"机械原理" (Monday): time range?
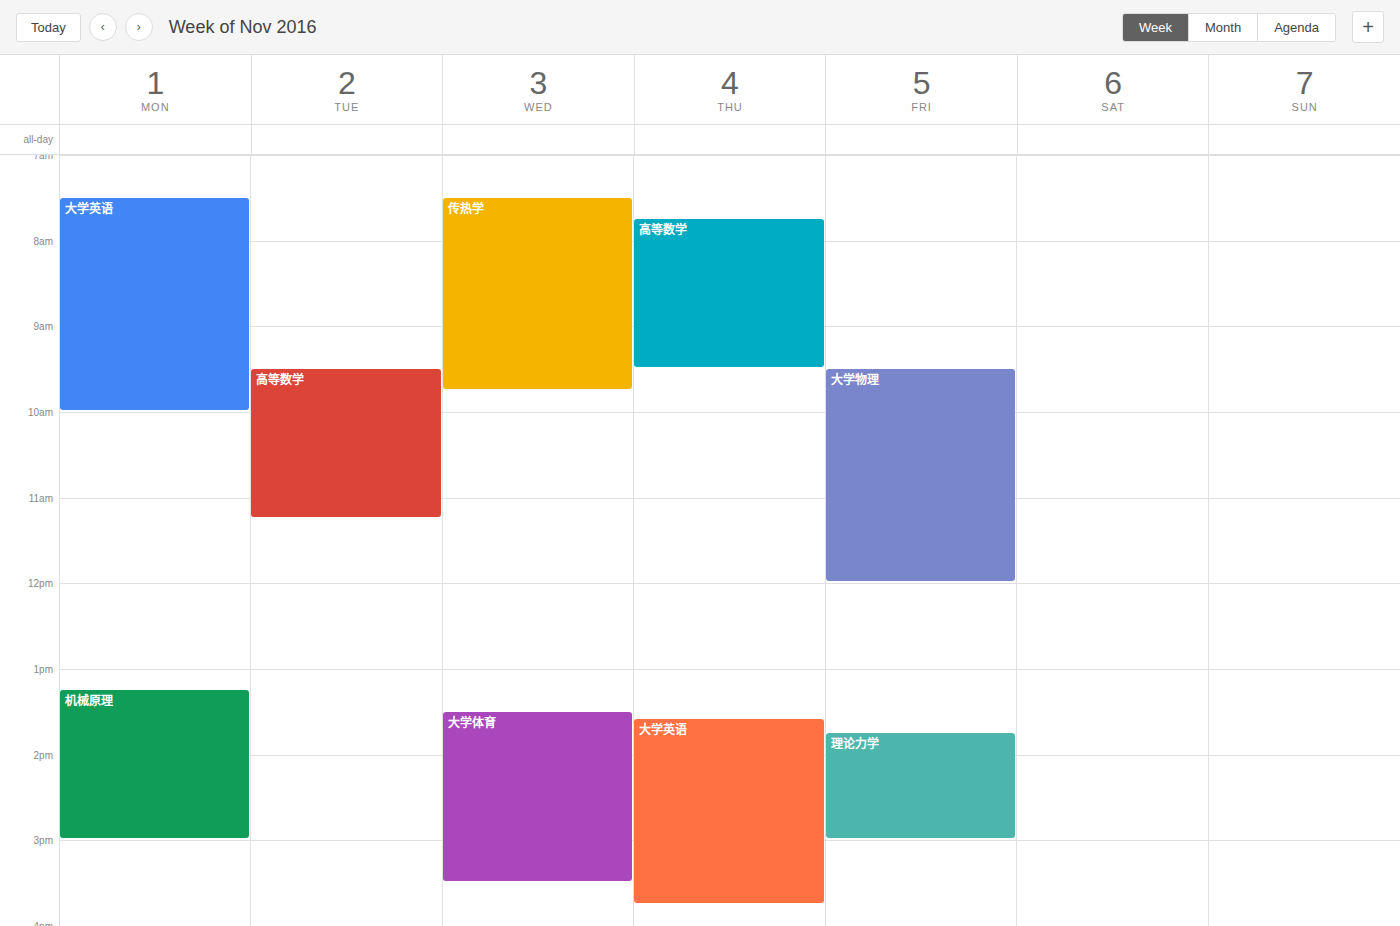
1:15 PM to 3:00 PM